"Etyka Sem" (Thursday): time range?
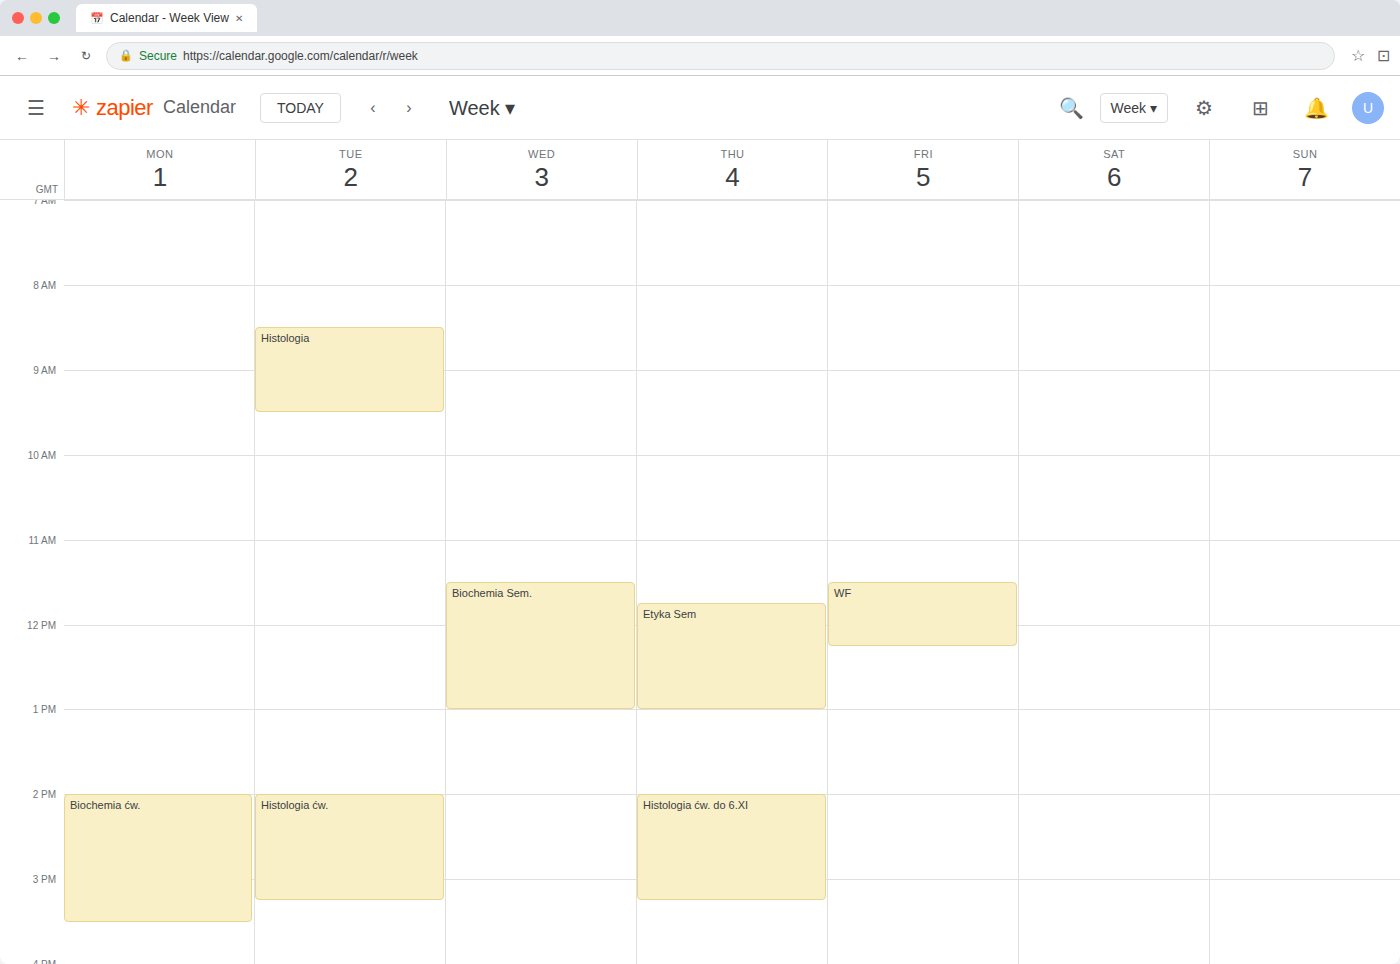
11:45 to 13:00